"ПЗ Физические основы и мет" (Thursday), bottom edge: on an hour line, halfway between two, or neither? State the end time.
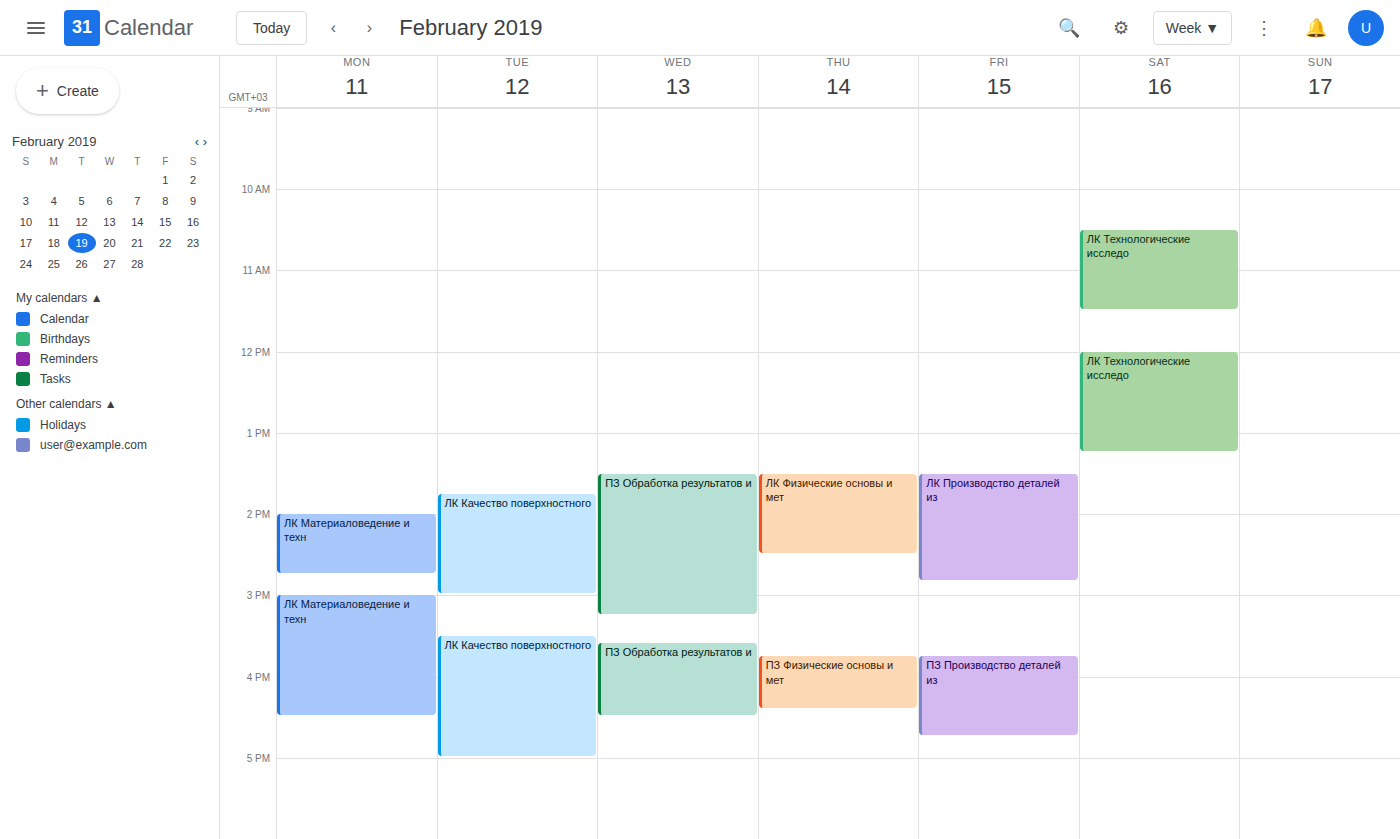
4:25 PM -- neither: 25 minutes below the 4 PM line and 35 minutes above the 5 PM line.